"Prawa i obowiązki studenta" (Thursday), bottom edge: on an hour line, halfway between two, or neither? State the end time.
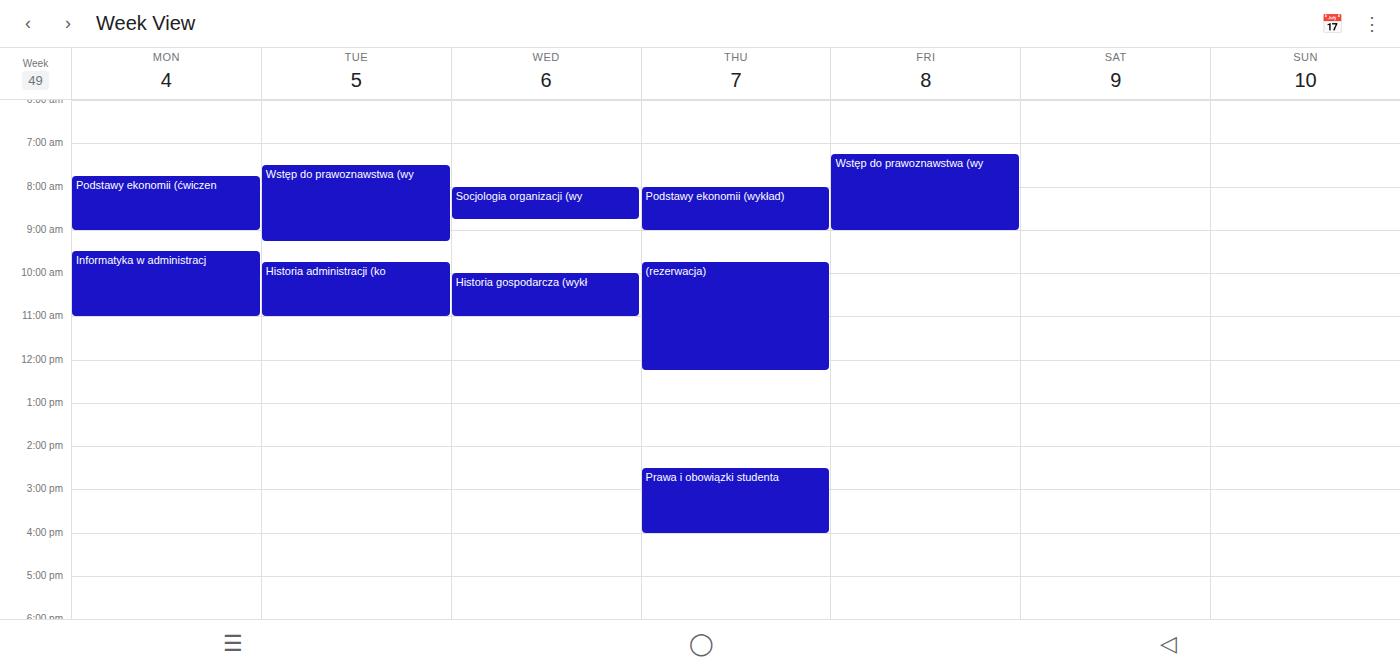
4:00 PM -- exactly on the 4 PM line.